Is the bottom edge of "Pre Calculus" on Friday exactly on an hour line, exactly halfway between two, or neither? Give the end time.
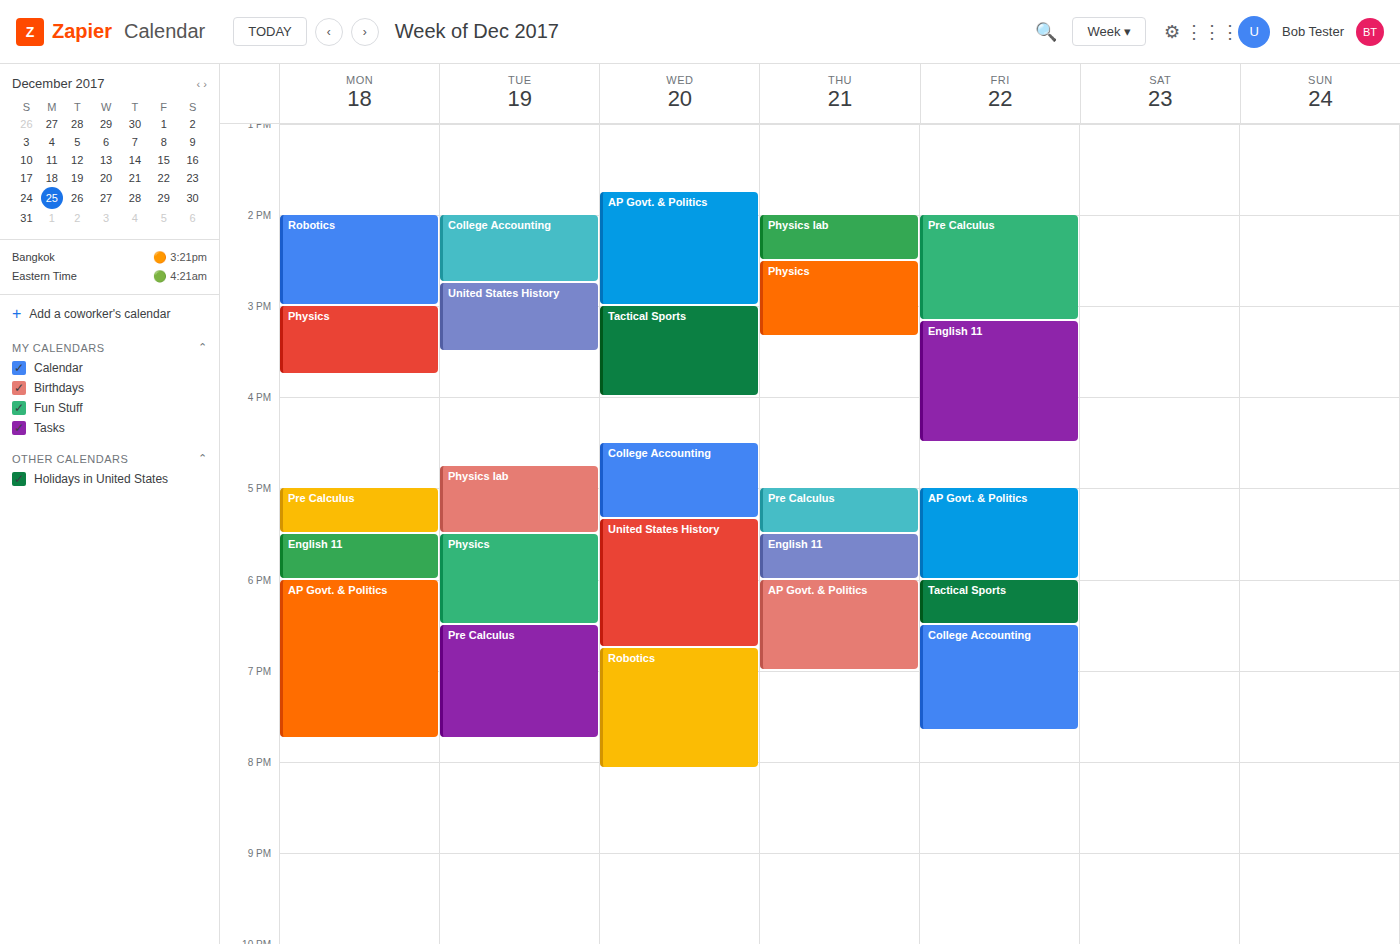
3:10 PM -- neither: 10 minutes below the 3 PM line and 50 minutes above the 4 PM line.